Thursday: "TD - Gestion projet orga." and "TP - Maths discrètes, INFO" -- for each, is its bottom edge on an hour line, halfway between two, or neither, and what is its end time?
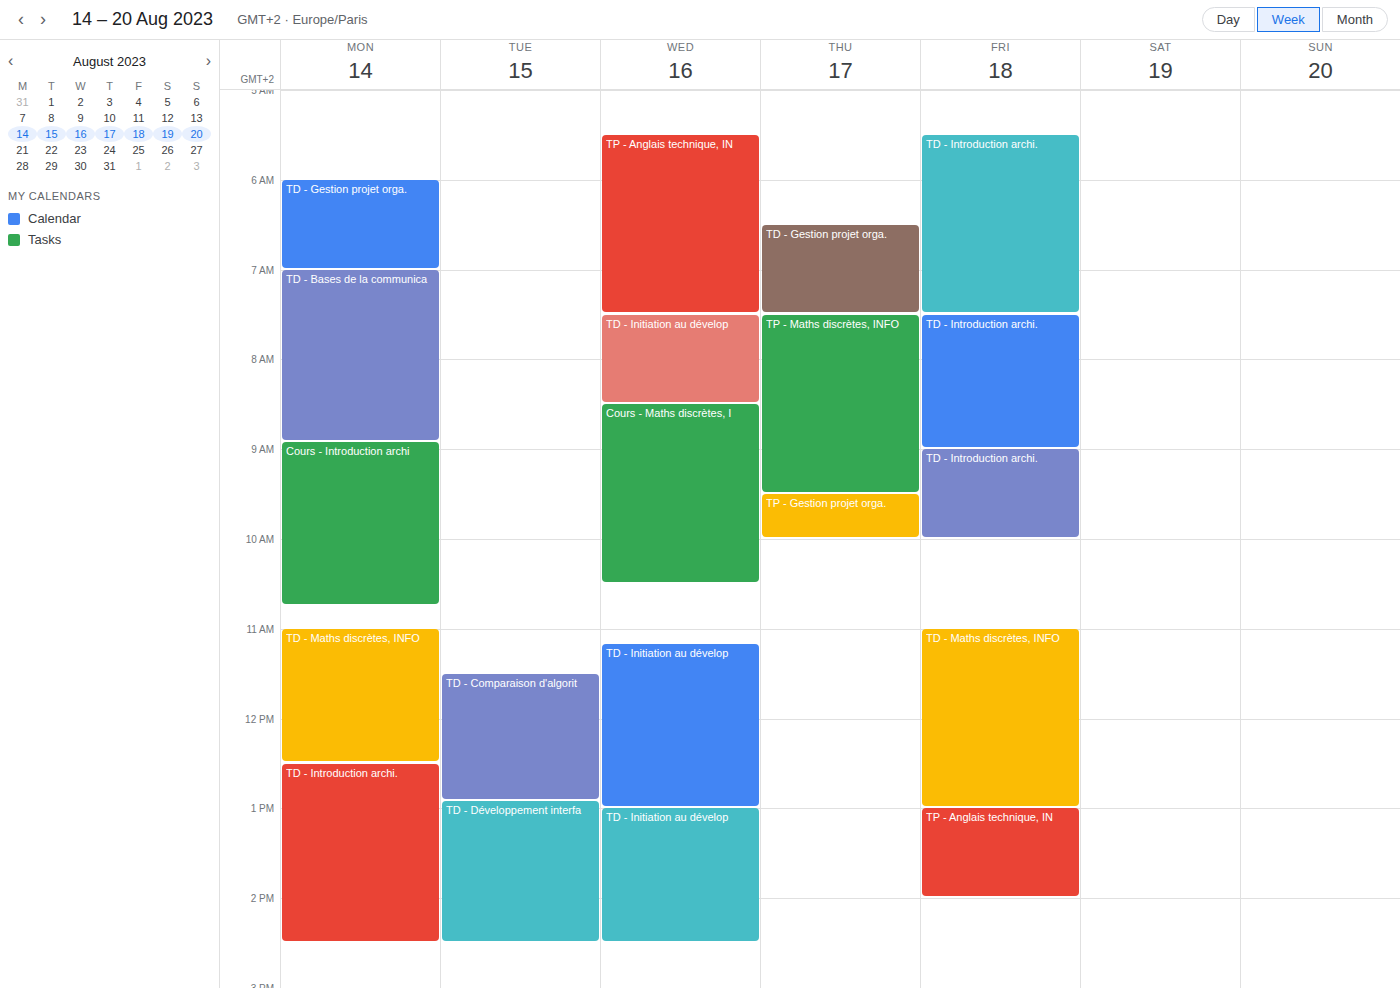
"TD - Gestion projet orga.": 7:30 AM, halfway between the 7 AM and 8 AM lines. "TP - Maths discrètes, INFO": 9:30 AM, halfway between the 9 AM and 10 AM lines.